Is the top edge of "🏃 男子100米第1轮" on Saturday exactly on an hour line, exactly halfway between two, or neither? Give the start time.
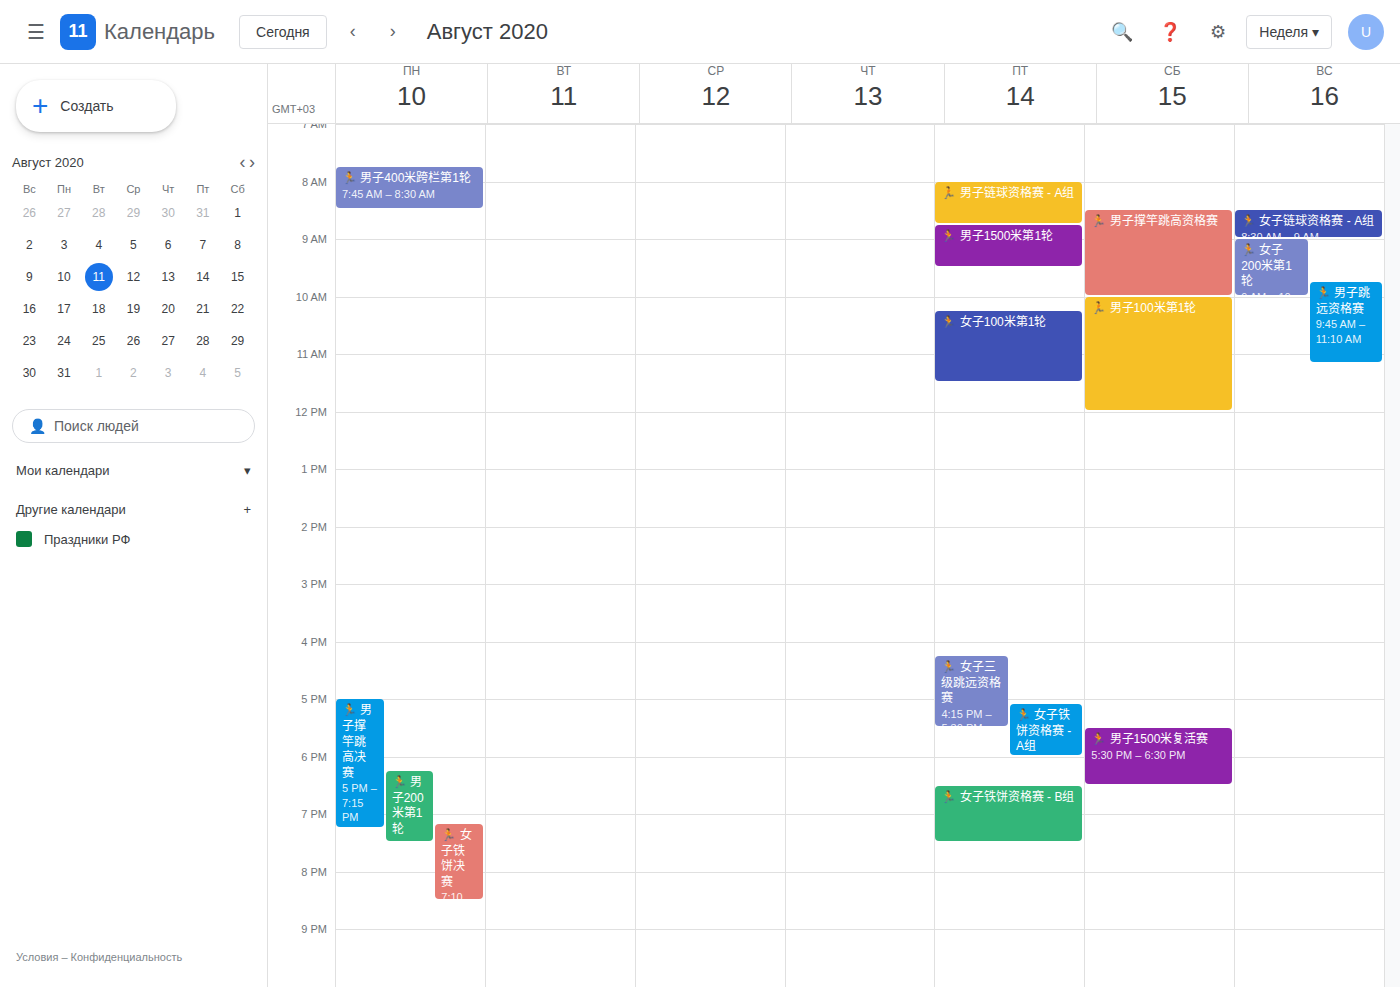
10:00 AM -- exactly on the 10 AM line.